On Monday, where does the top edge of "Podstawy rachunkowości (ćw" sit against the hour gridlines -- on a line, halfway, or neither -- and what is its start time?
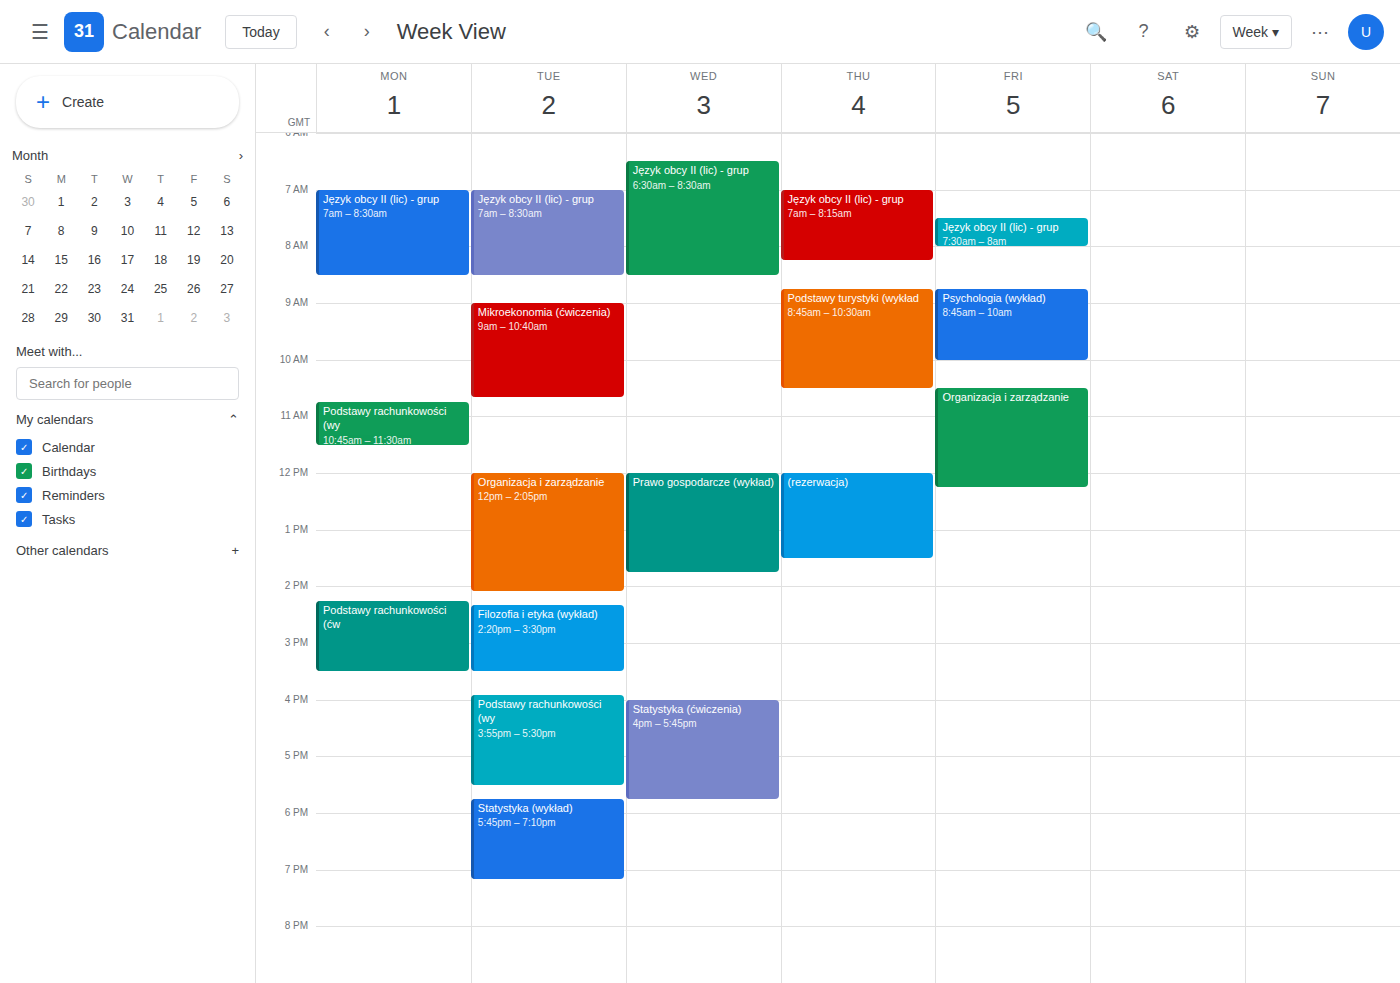
2:15 PM -- neither: a quarter of the way from the 2 PM line to the 3 PM line.